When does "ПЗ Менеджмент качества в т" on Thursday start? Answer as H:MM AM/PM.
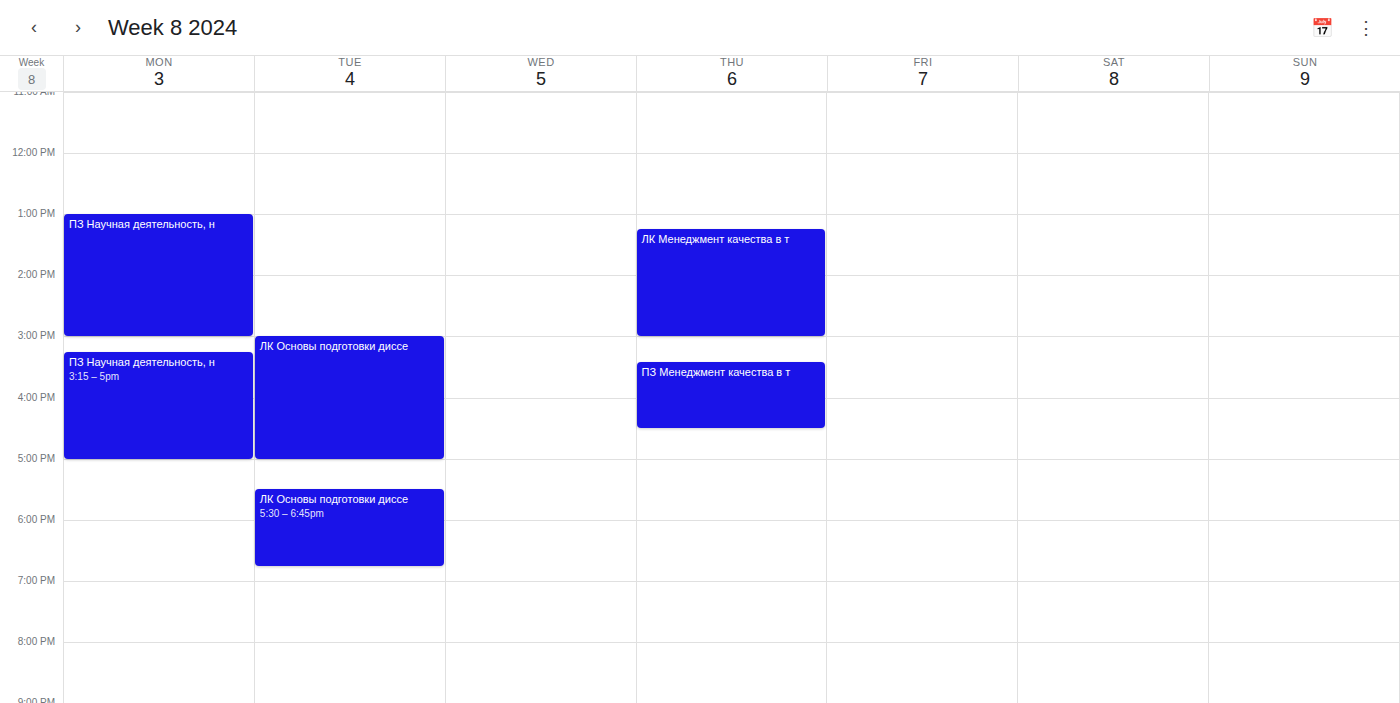
3:25 PM